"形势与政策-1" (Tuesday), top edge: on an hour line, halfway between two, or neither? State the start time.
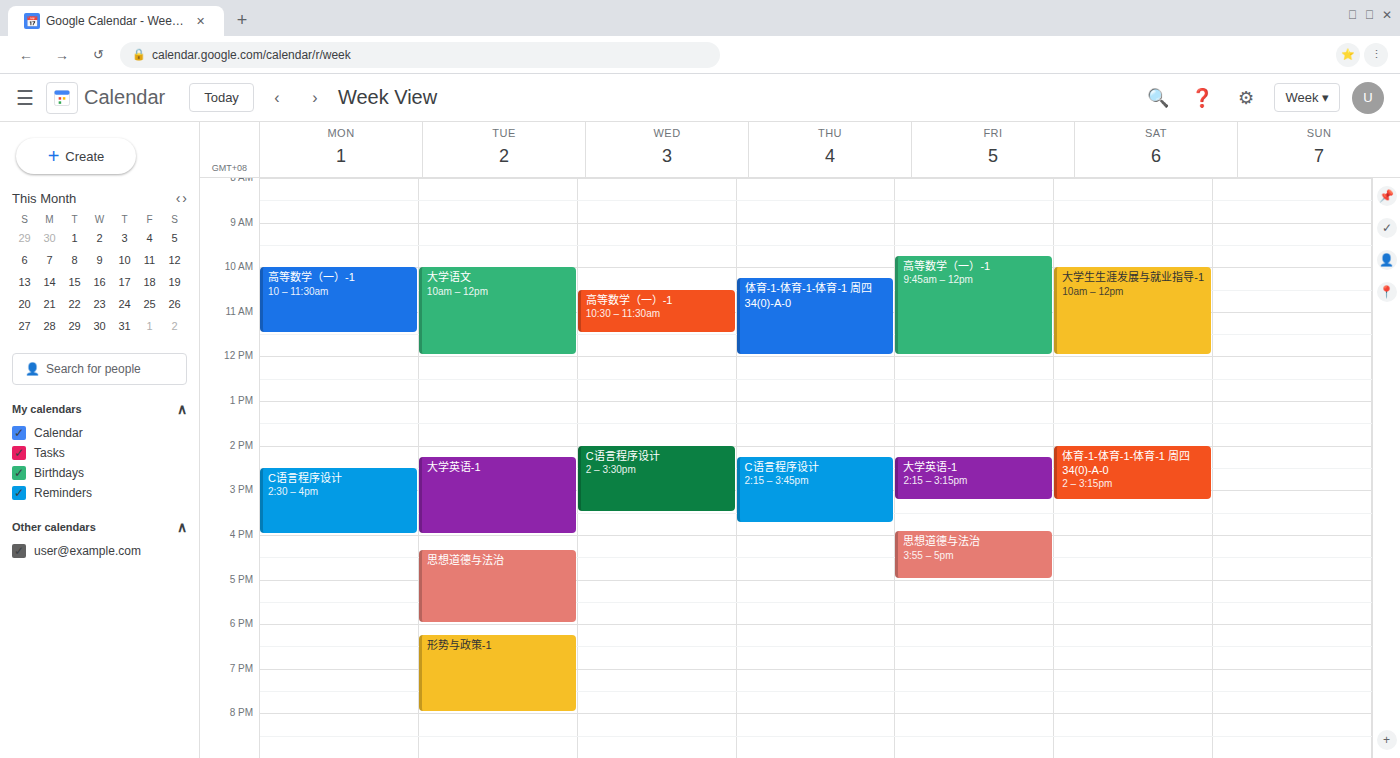
6:15 PM -- neither: a quarter of the way from the 6 PM line to the 7 PM line.